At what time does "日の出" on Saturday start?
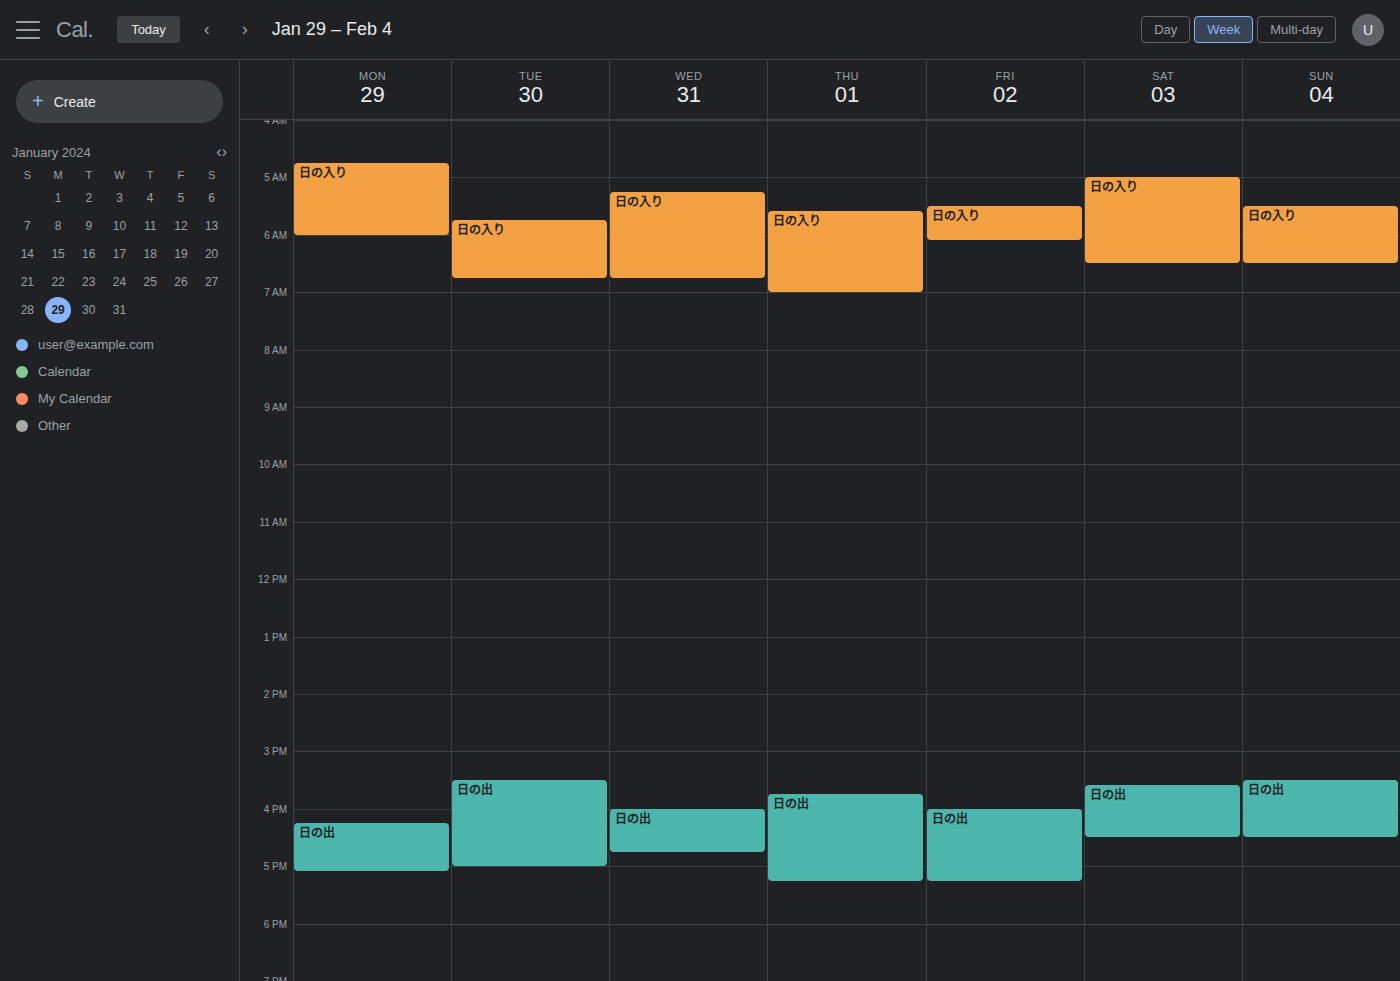
3:35 PM